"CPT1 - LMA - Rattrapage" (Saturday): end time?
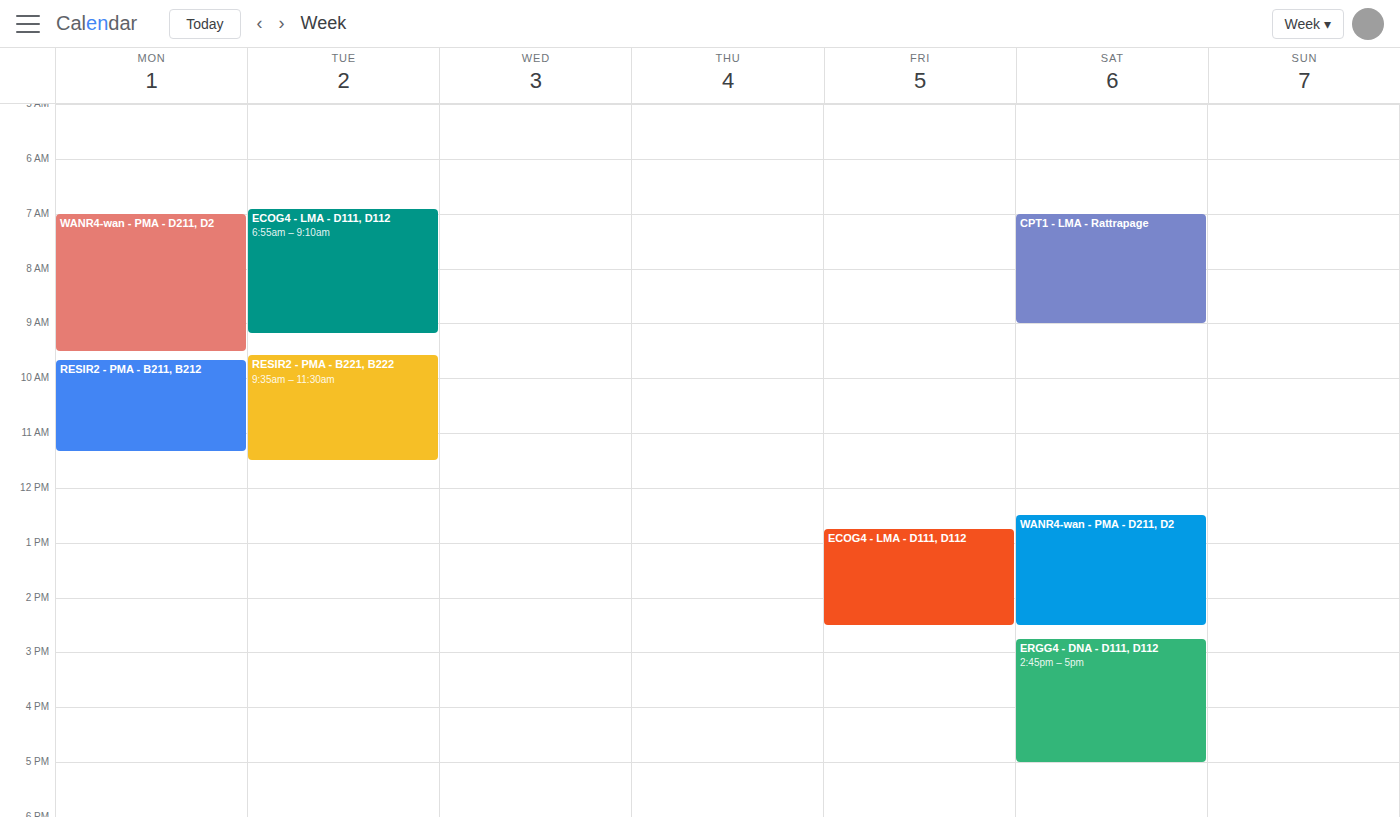
9:00 AM